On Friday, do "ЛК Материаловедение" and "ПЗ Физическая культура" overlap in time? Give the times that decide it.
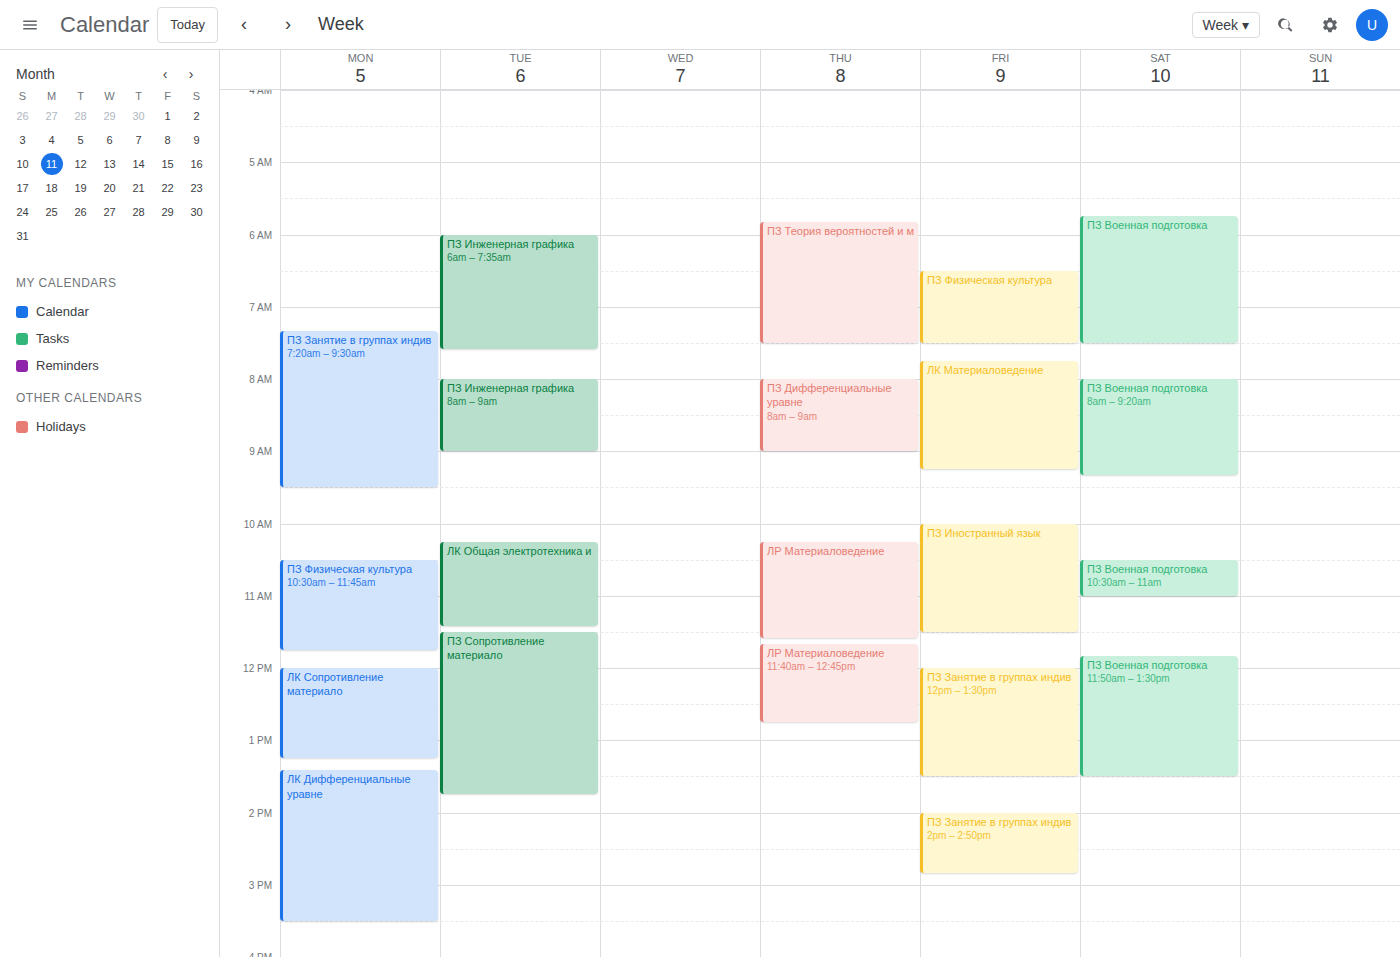
"ПЗ Физическая культура" ends at 07:30 and "ЛК Материаловедение" starts at 07:45 -- no overlap.